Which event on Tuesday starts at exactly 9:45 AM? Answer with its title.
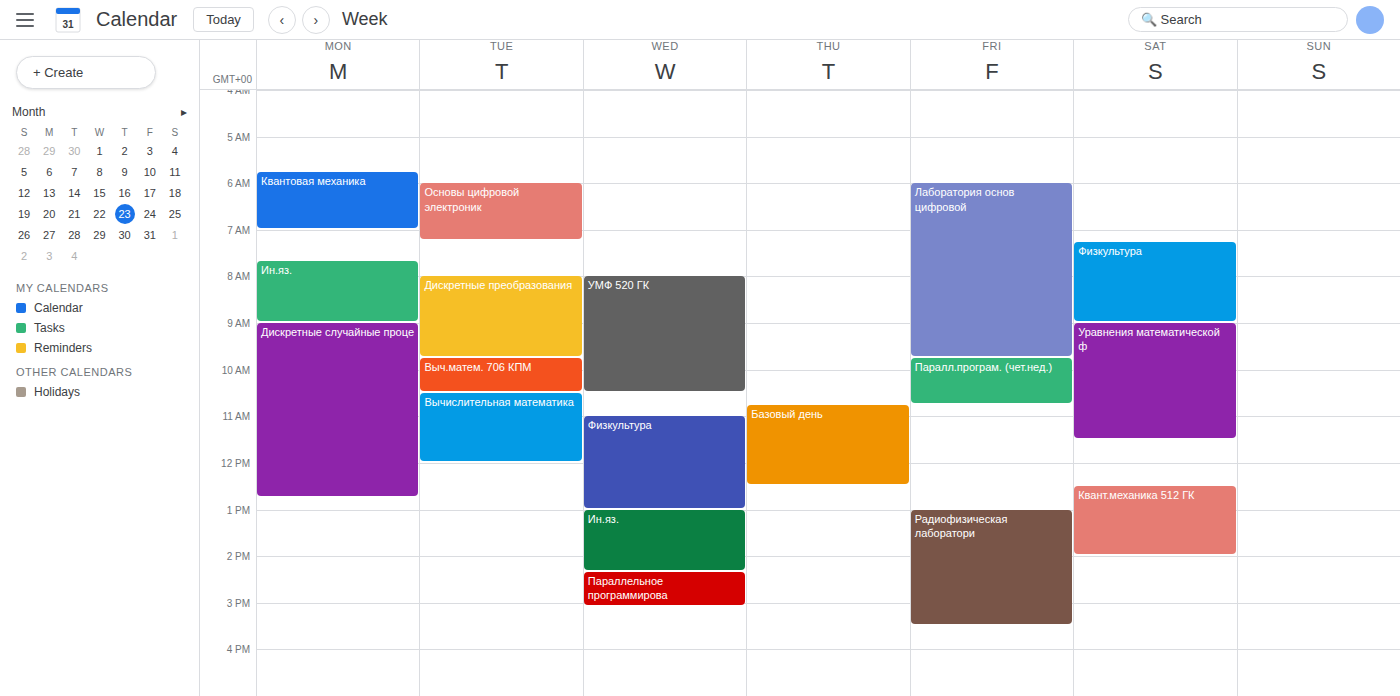
"Выч.матем. 706 КПМ"